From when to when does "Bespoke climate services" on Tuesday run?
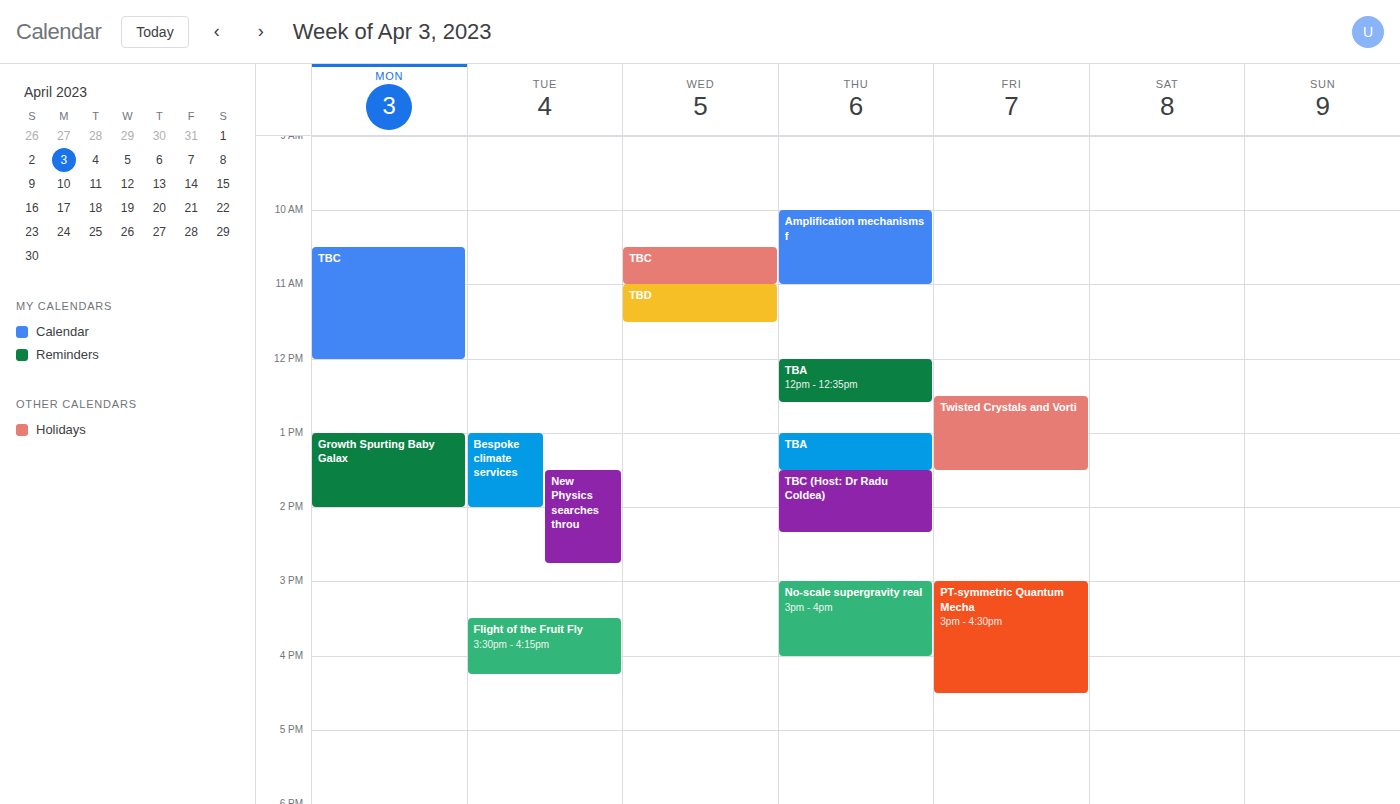
1:00 PM to 2:00 PM